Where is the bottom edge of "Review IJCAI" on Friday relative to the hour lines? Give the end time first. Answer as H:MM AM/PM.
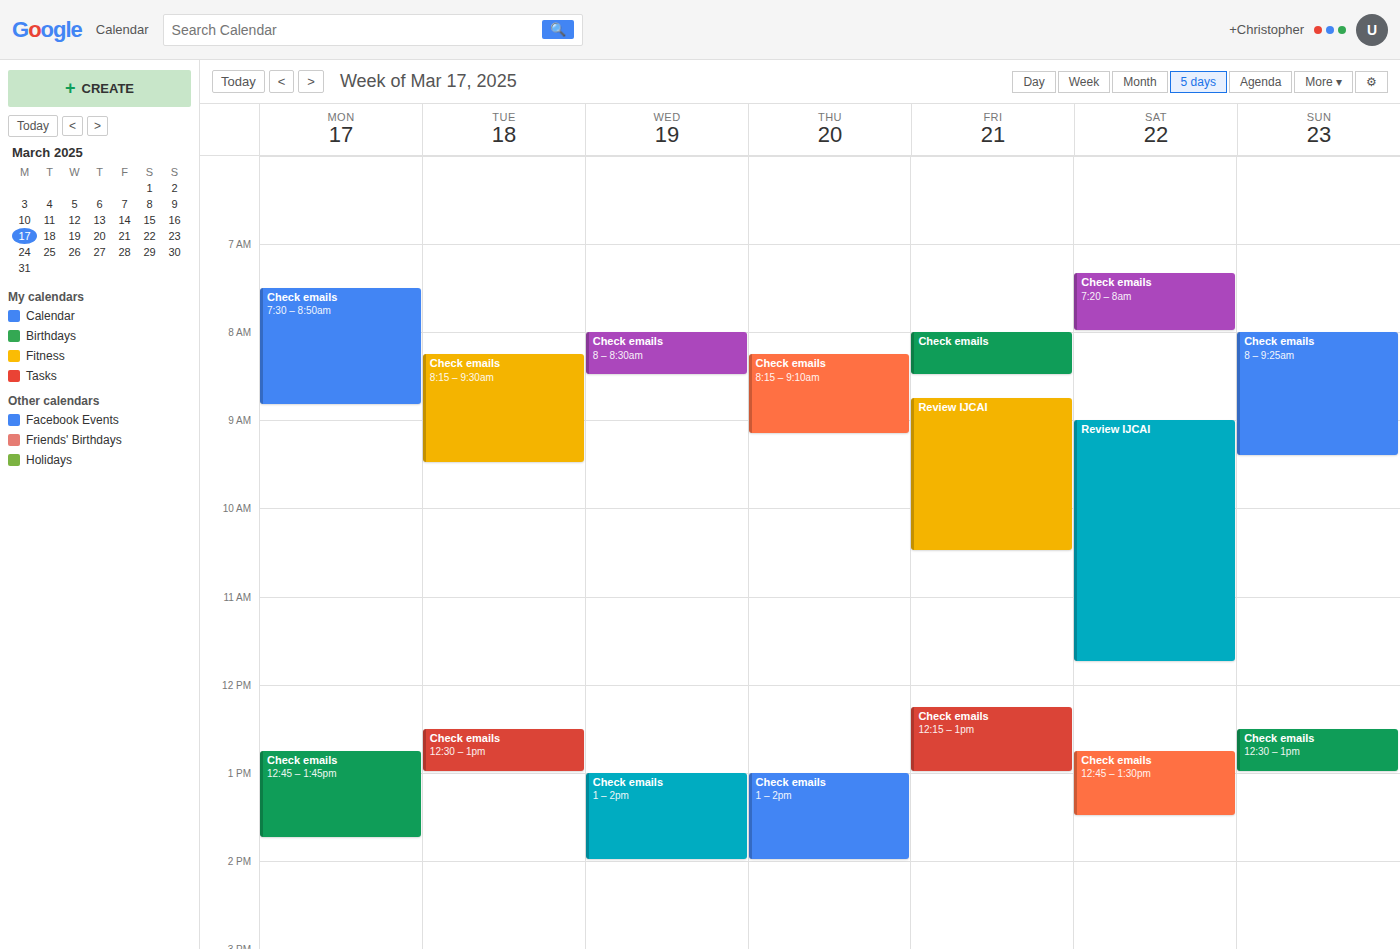
10:30 AM -- halfway between the 10 AM and 11 AM lines.